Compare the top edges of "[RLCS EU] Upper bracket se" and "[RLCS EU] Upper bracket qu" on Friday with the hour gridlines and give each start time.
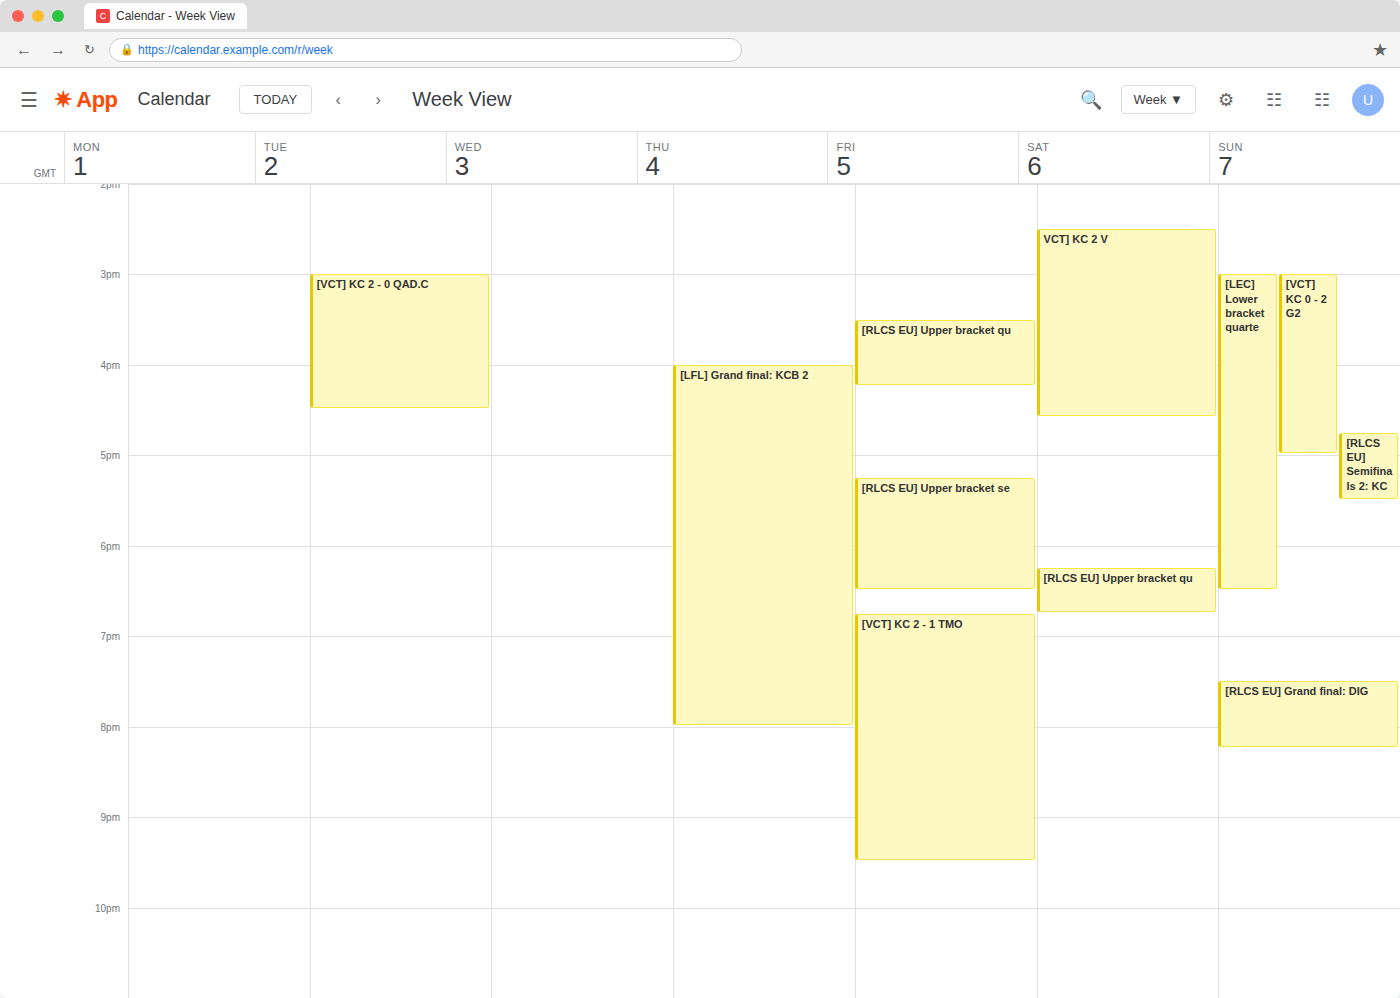
"[RLCS EU] Upper bracket se": 17:15, neither: a quarter of the way from the 17:00 line to the 18:00 line. "[RLCS EU] Upper bracket qu": 15:30, halfway between the 15:00 and 16:00 lines.